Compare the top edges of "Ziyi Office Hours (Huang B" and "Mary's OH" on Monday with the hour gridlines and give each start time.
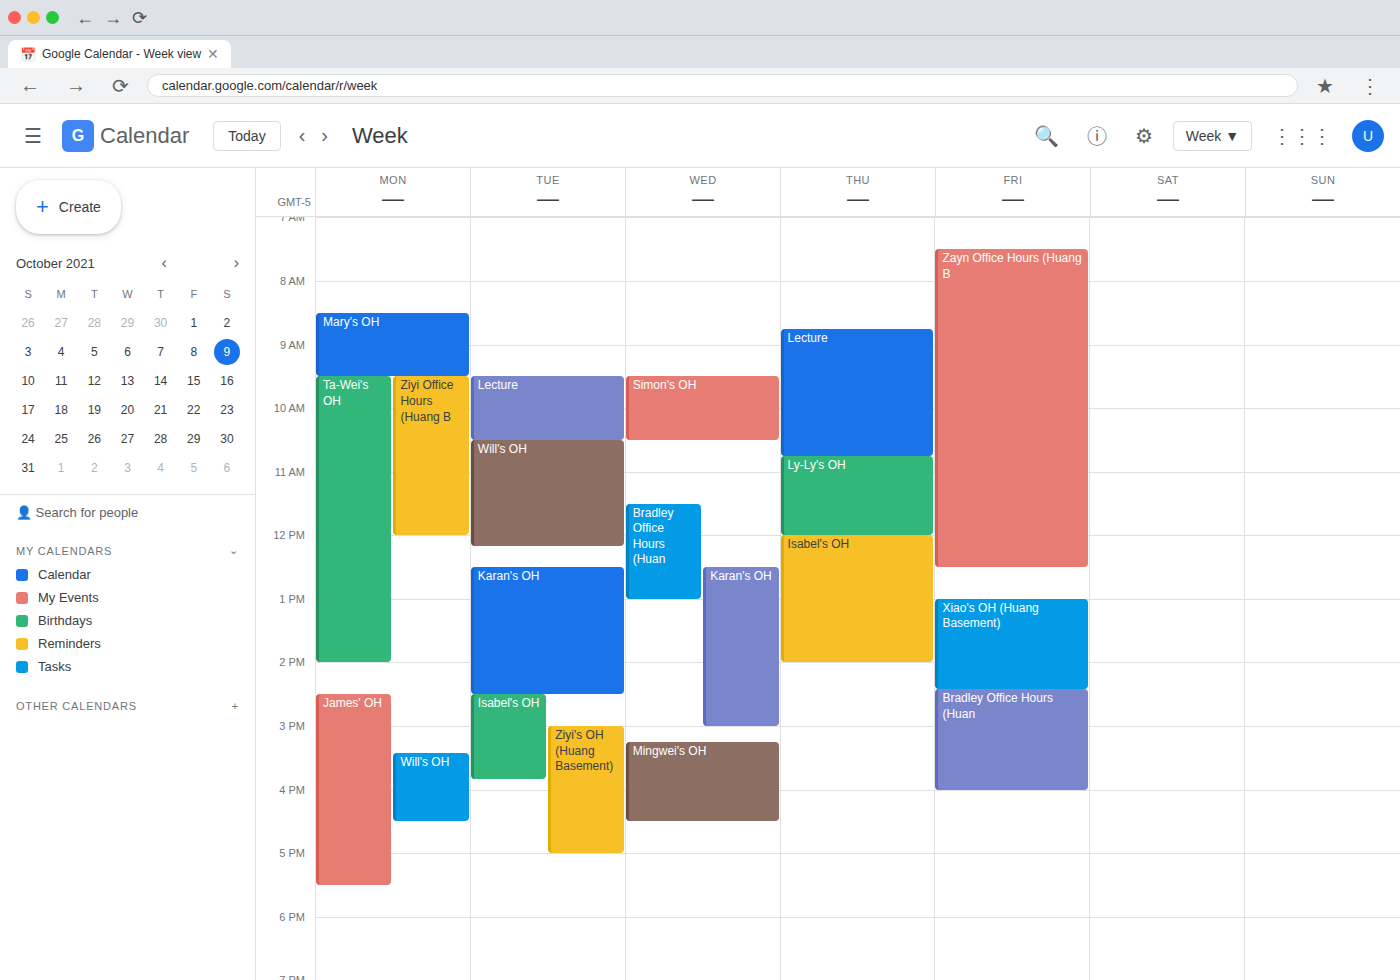
"Ziyi Office Hours (Huang B": 9:30 AM, halfway between the 9 AM and 10 AM lines. "Mary's OH": 8:30 AM, halfway between the 8 AM and 9 AM lines.